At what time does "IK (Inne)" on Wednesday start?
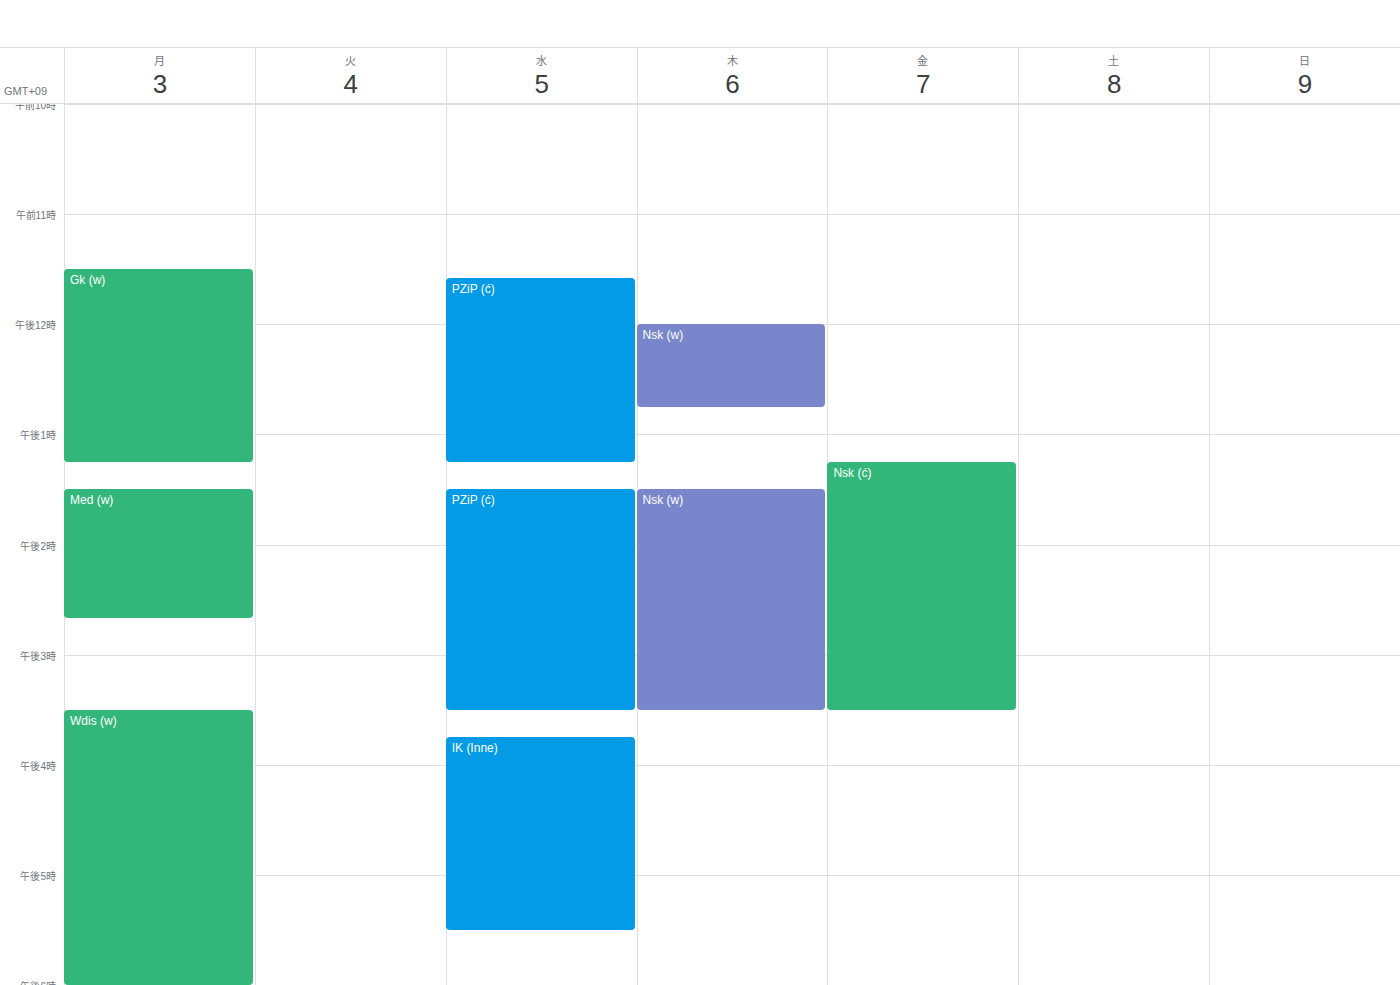
3:45 PM